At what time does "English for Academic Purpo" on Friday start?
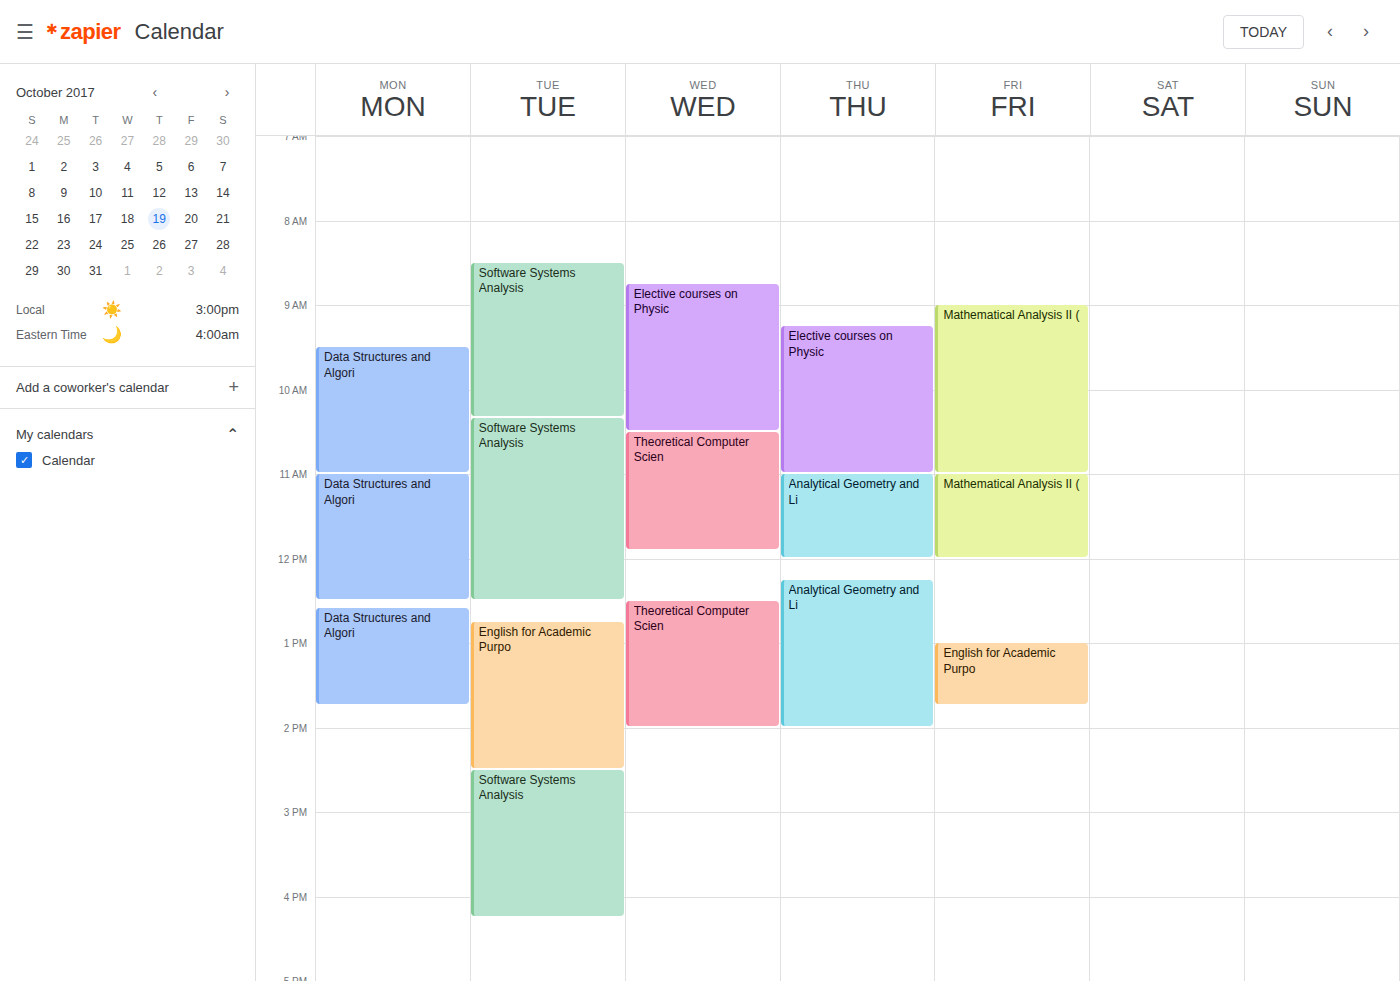
1:00 PM